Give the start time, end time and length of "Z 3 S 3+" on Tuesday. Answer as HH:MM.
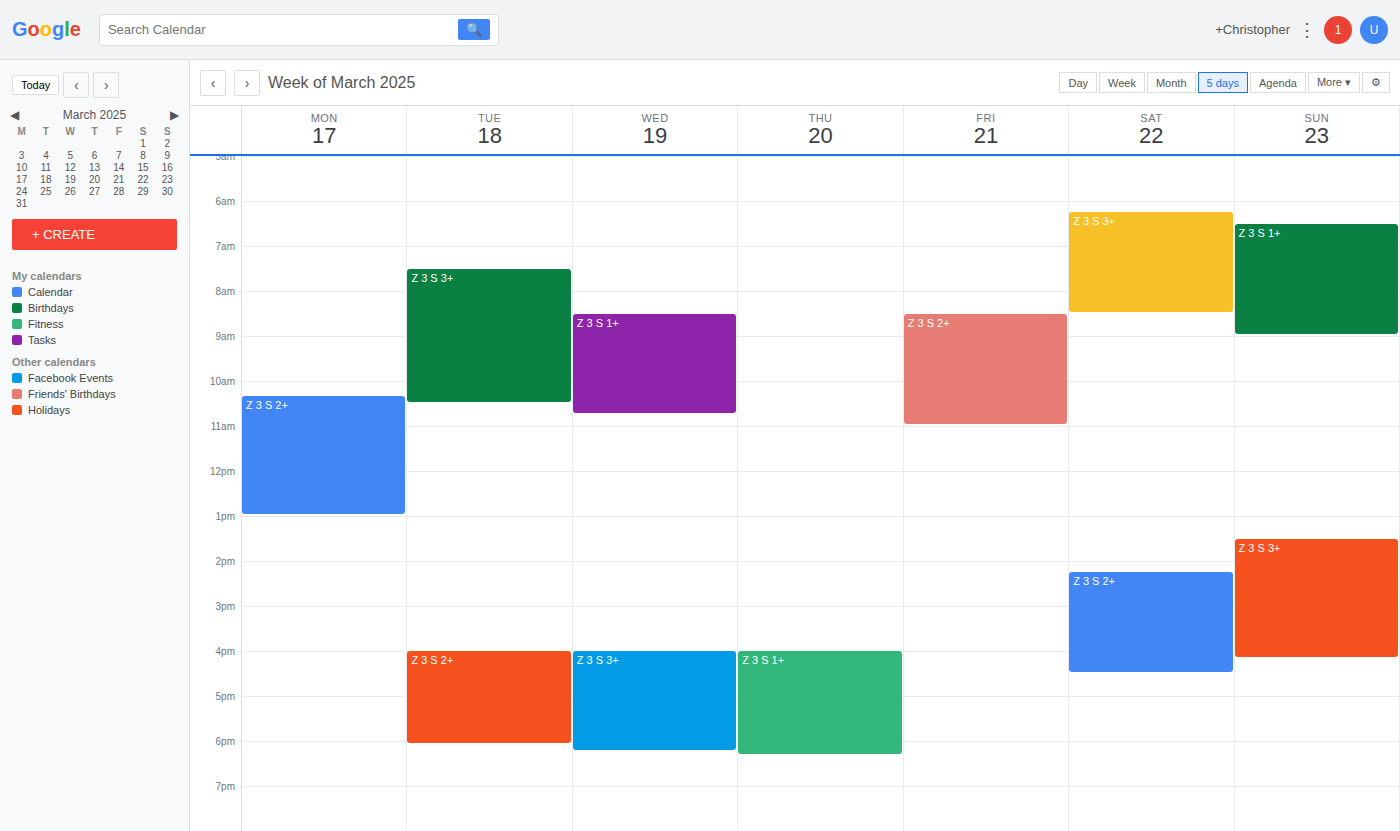
07:30 to 10:30, 3 hours